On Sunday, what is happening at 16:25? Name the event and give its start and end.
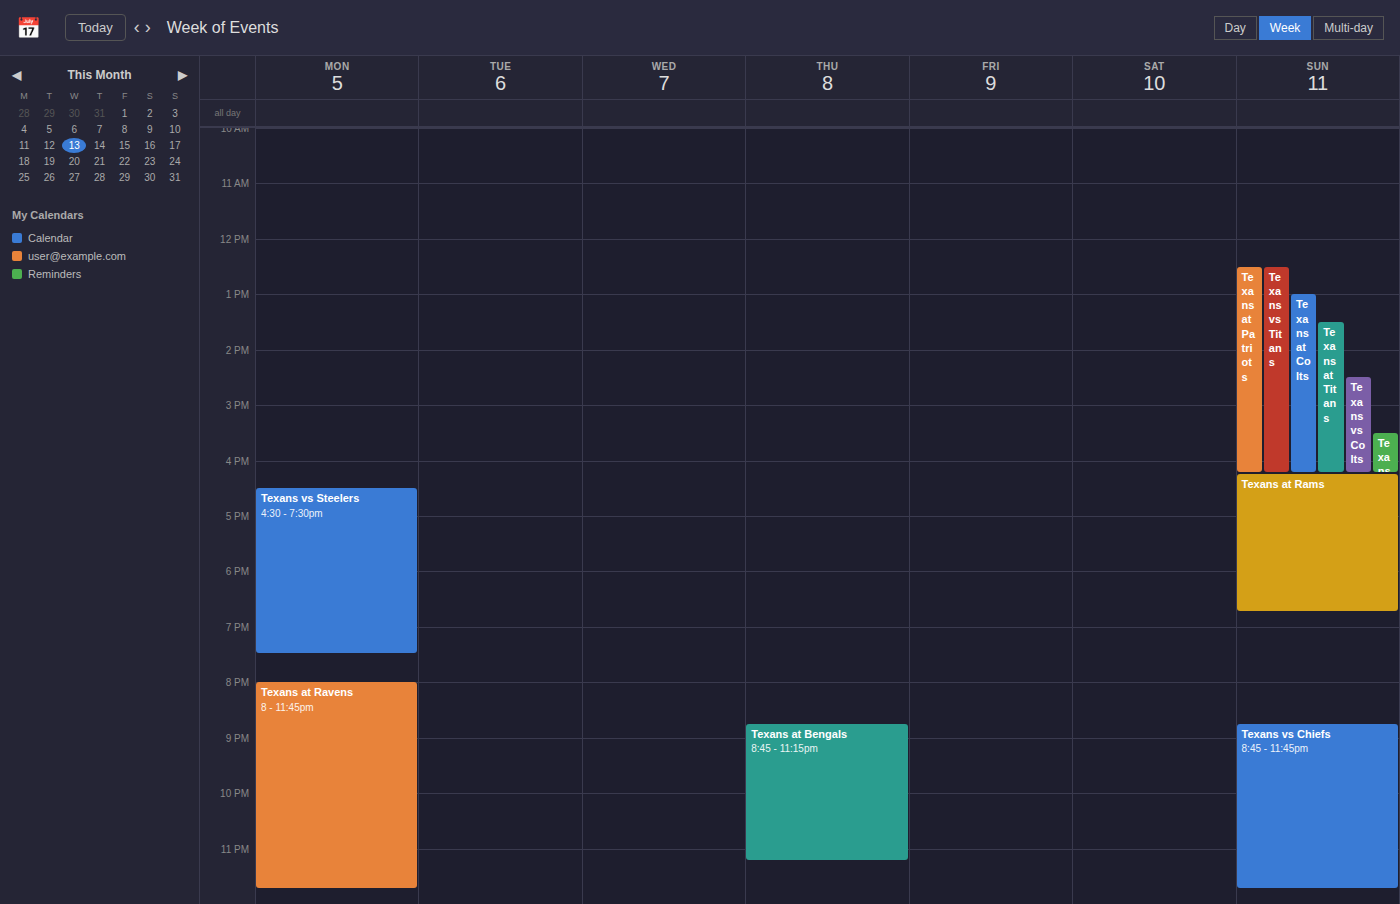
"Texans at Rams", 16:15 to 18:45